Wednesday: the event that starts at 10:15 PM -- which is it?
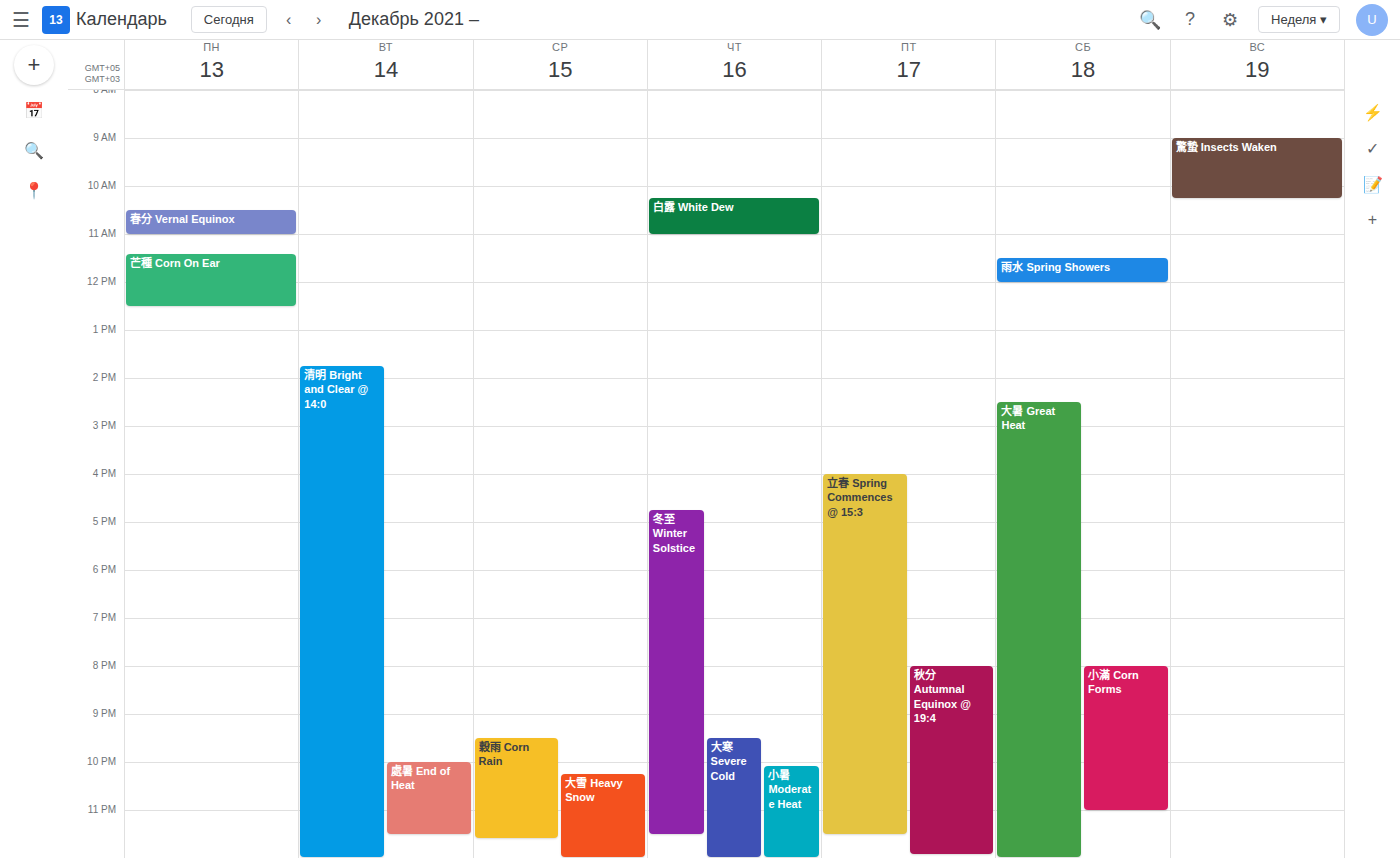
"大雪 Heavy Snow"